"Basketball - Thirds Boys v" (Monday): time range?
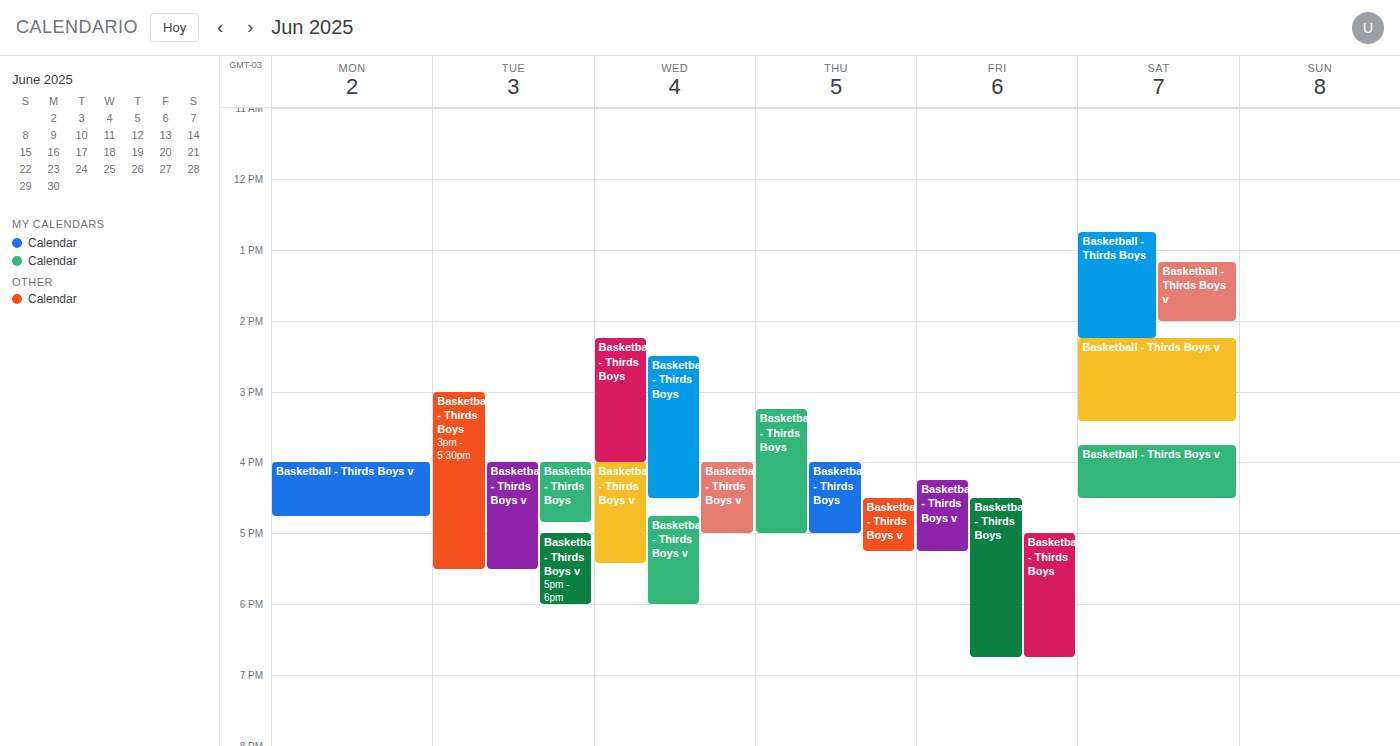
4:00 PM to 4:45 PM